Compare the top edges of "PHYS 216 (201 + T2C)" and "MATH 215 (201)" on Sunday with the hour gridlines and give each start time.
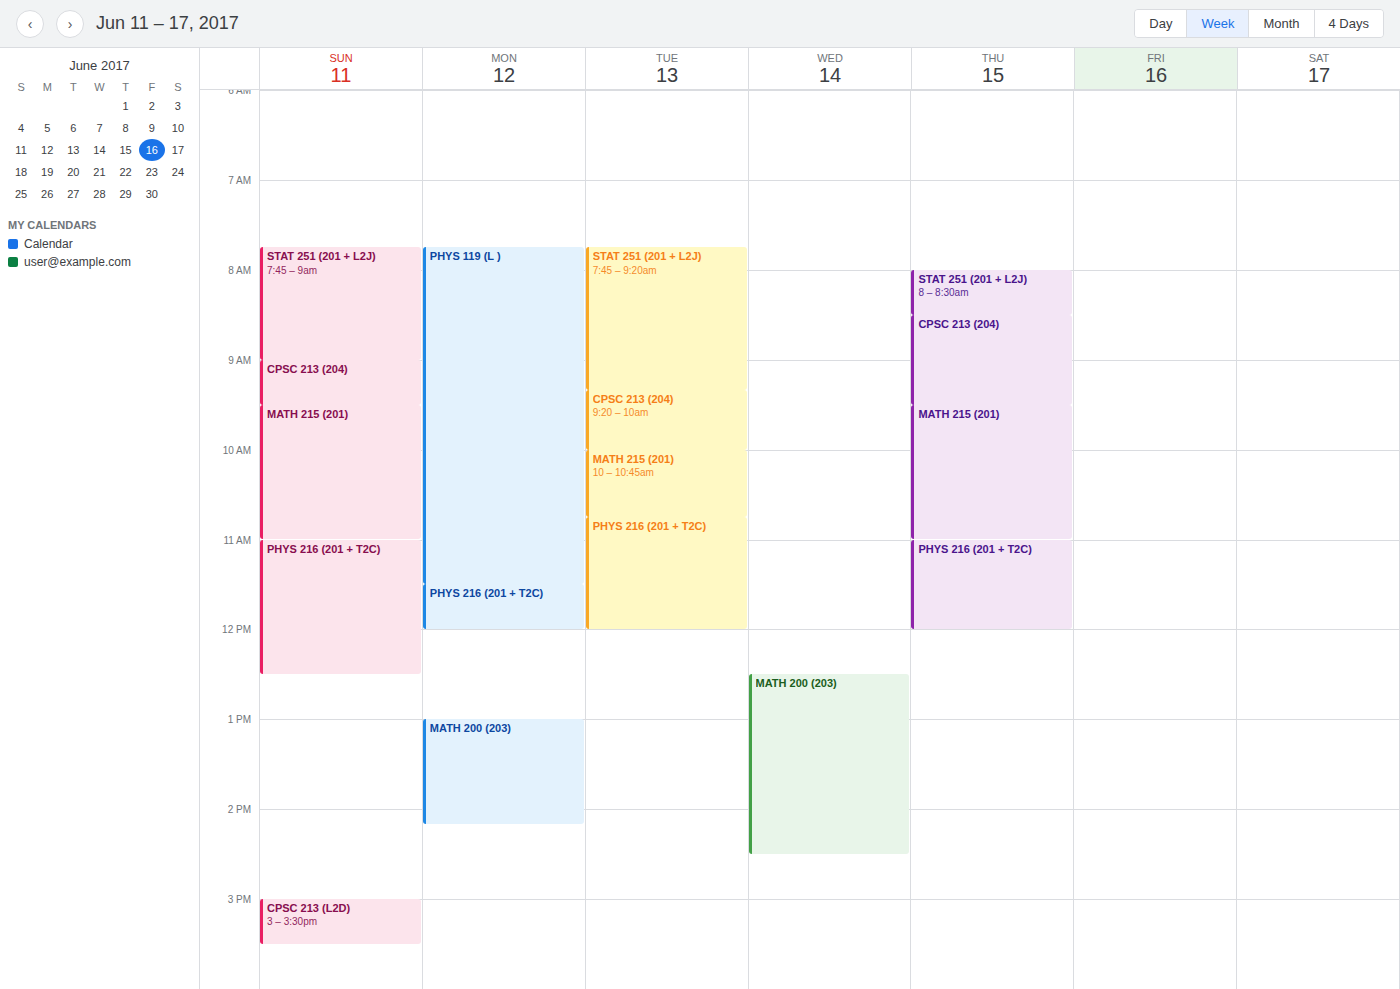
"PHYS 216 (201 + T2C)": 11:00 AM, exactly on the 11 AM line. "MATH 215 (201)": 9:30 AM, halfway between the 9 AM and 10 AM lines.